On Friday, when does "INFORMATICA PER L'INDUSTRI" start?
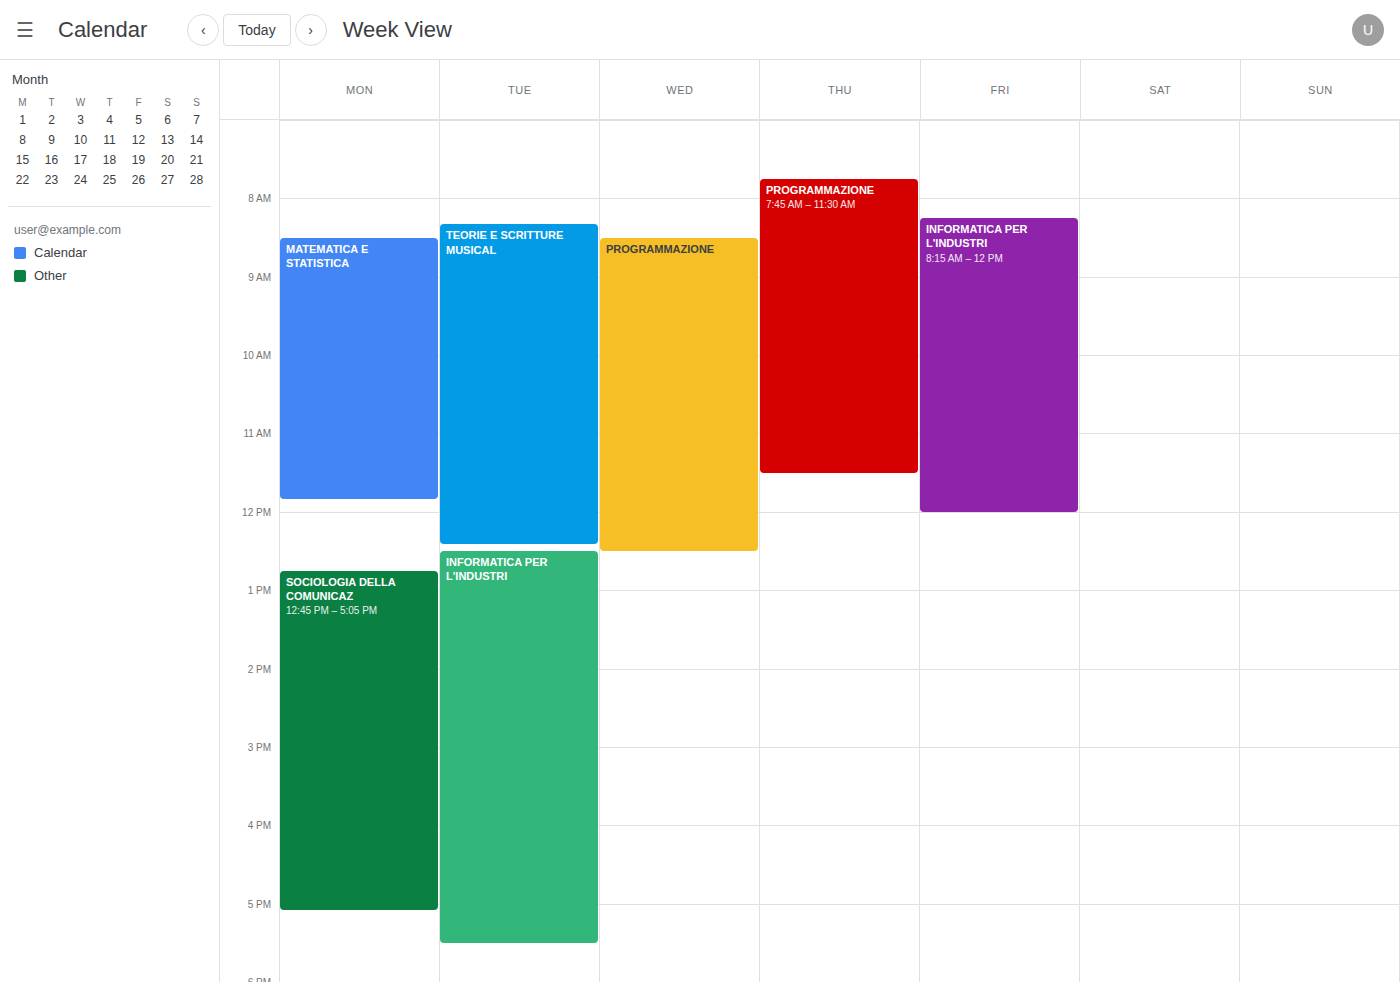
8:15 AM